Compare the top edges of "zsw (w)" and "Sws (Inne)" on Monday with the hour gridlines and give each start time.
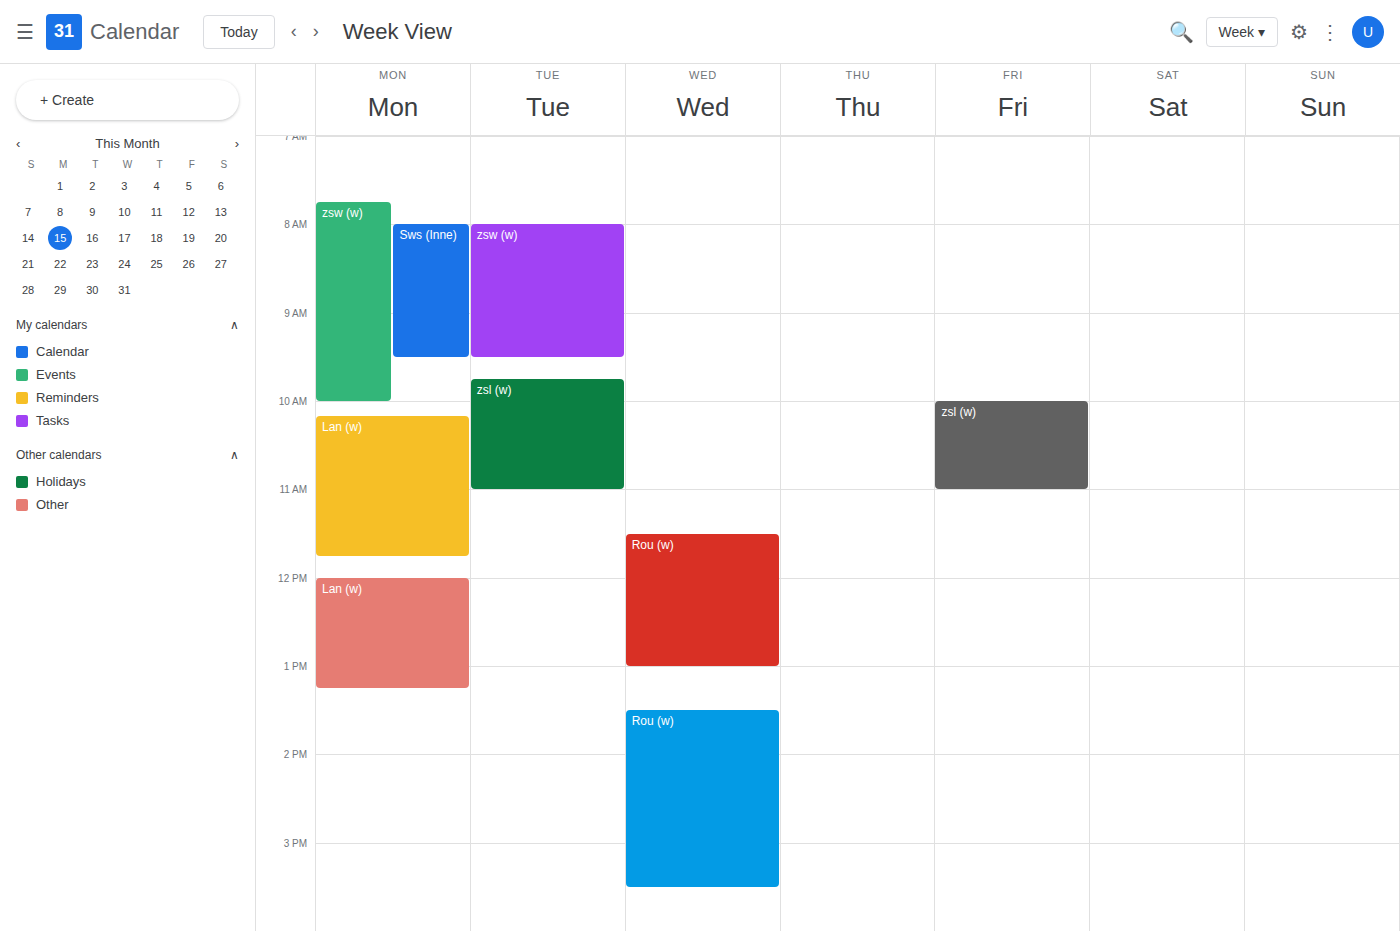
"zsw (w)": 7:45 AM, neither: three quarters of the way from the 7 AM line to the 8 AM line. "Sws (Inne)": 8:00 AM, exactly on the 8 AM line.